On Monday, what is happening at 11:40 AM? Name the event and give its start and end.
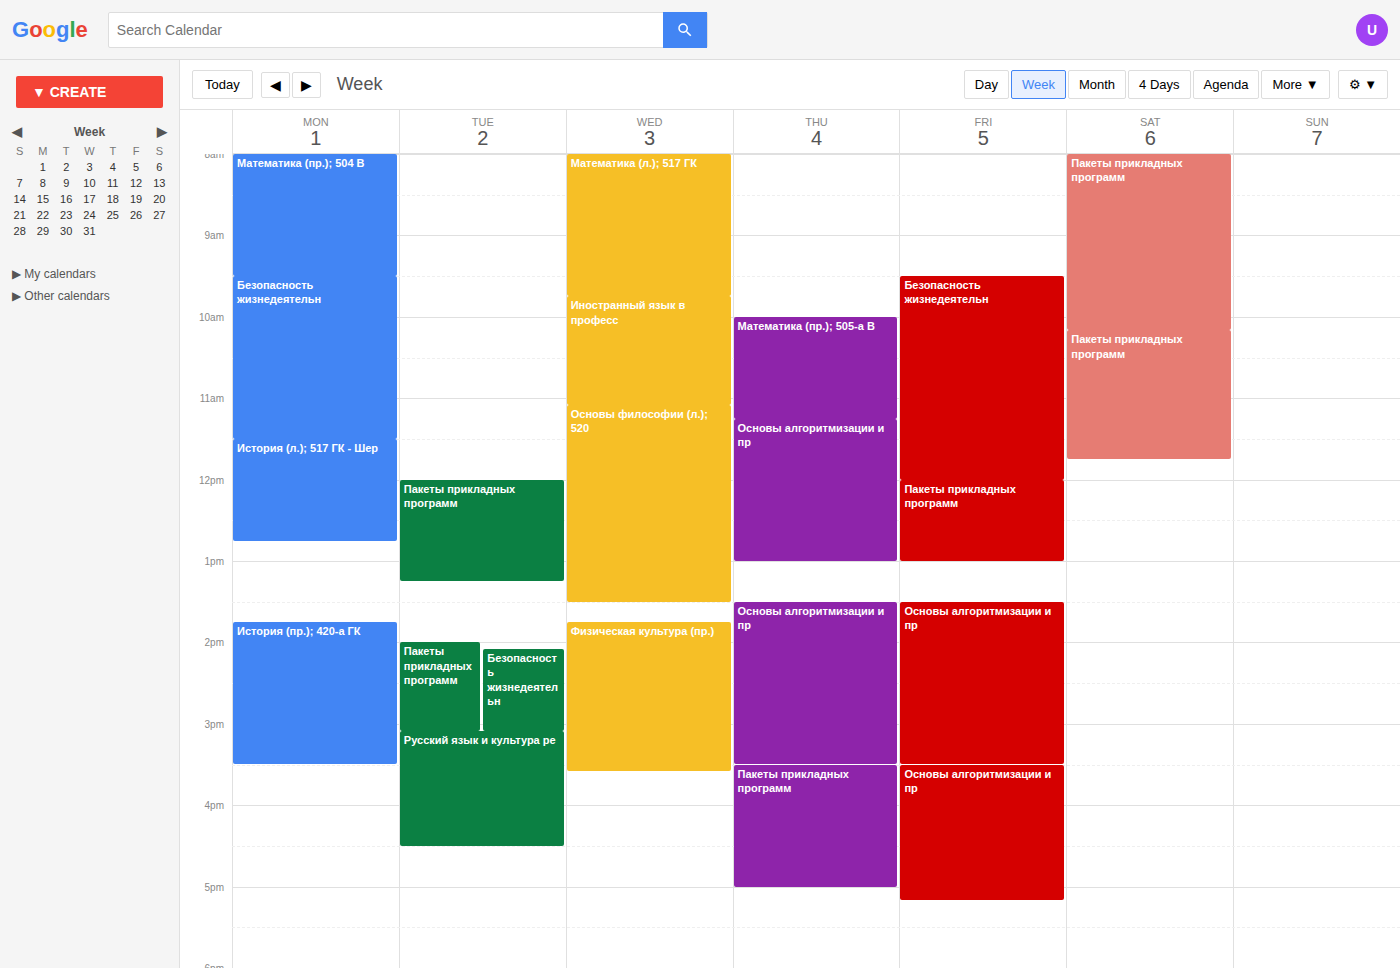
"История (л.); 517 ГК - Шер", 11:30 AM to 12:45 PM